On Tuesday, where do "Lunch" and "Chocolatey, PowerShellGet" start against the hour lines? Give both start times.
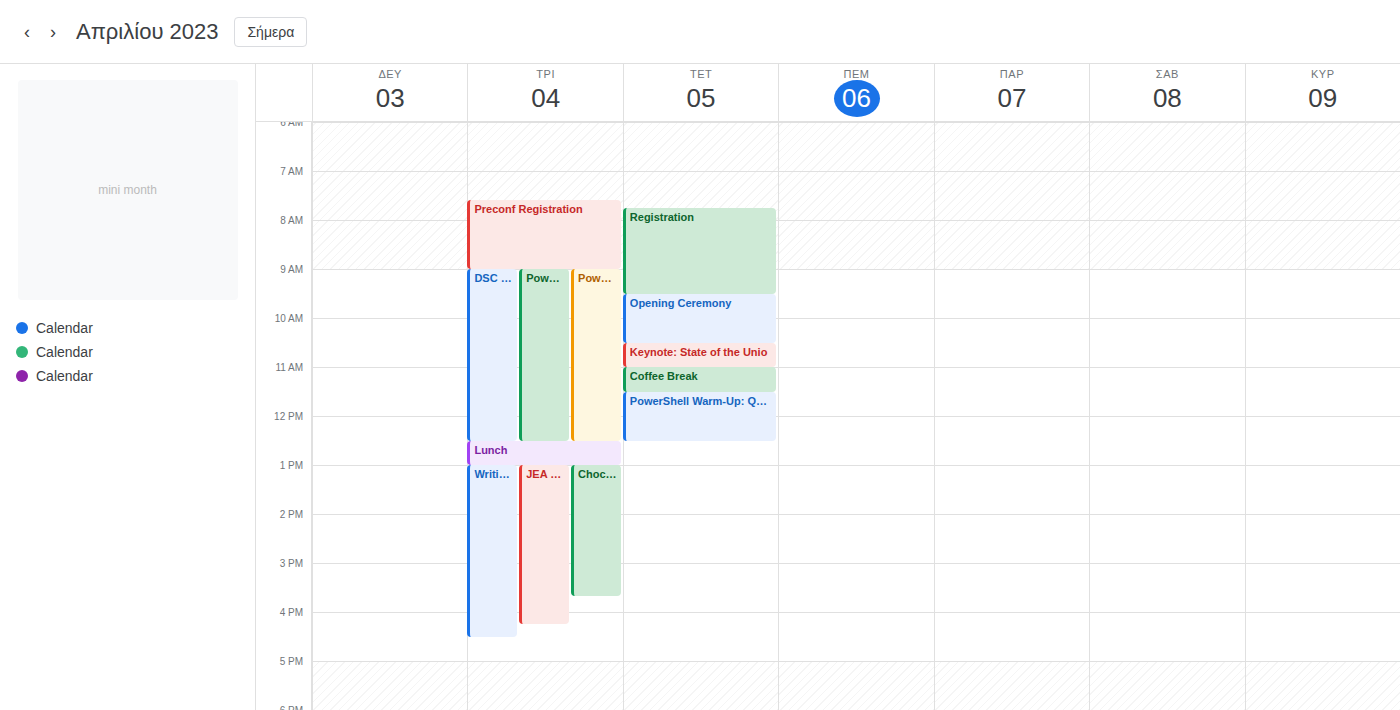
"Lunch": 12:30 PM, halfway between the 12 PM and 1 PM lines. "Chocolatey, PowerShellGet": 1:00 PM, exactly on the 1 PM line.